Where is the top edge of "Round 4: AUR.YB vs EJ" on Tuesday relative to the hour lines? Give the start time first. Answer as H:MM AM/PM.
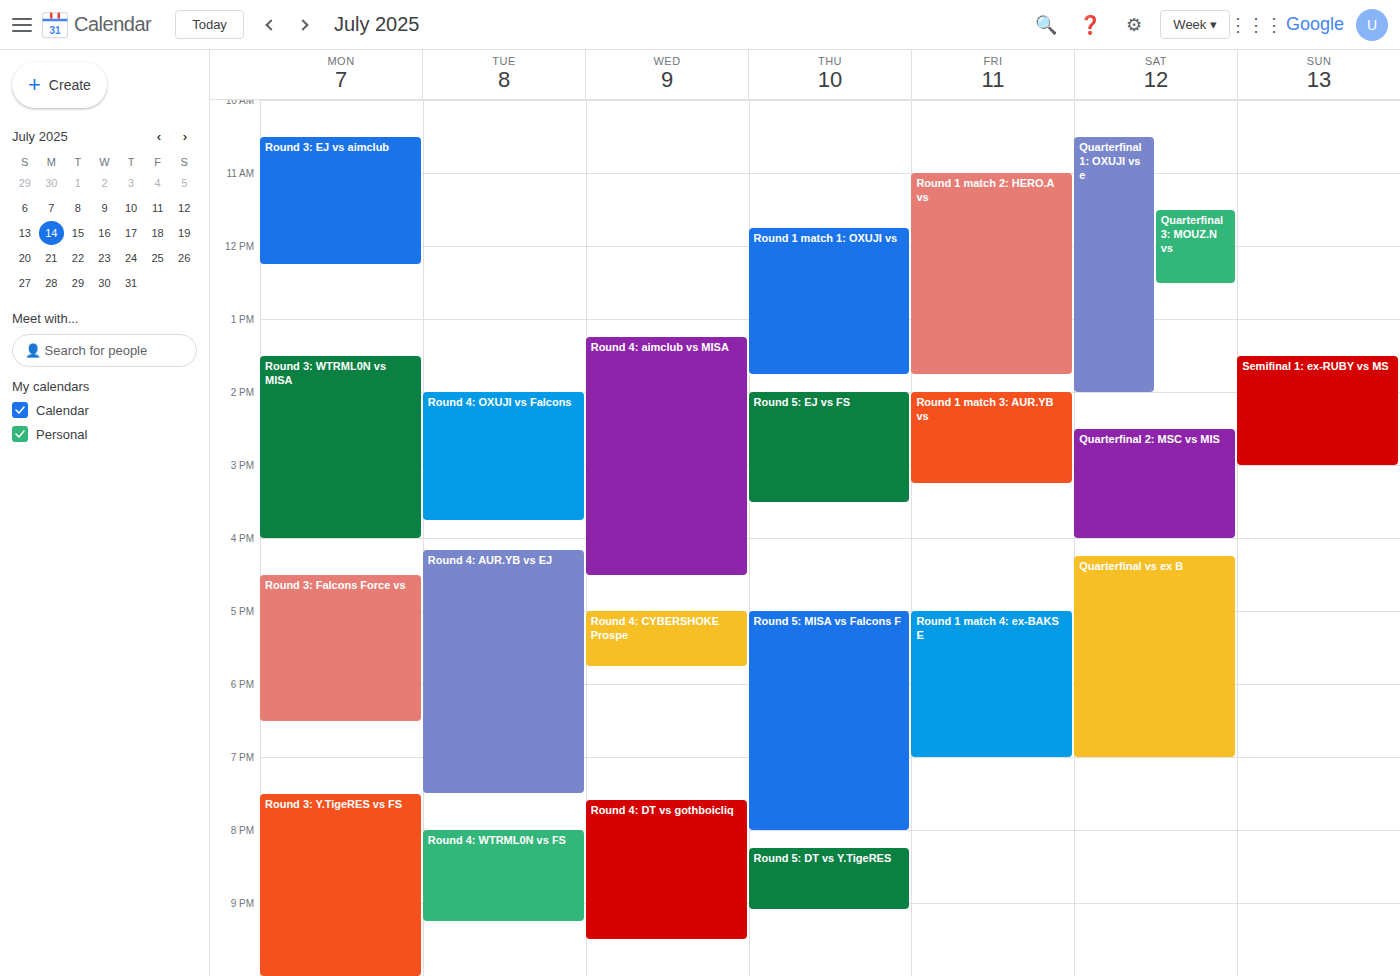
4:10 PM -- neither: 10 minutes below the 4 PM line and 50 minutes above the 5 PM line.